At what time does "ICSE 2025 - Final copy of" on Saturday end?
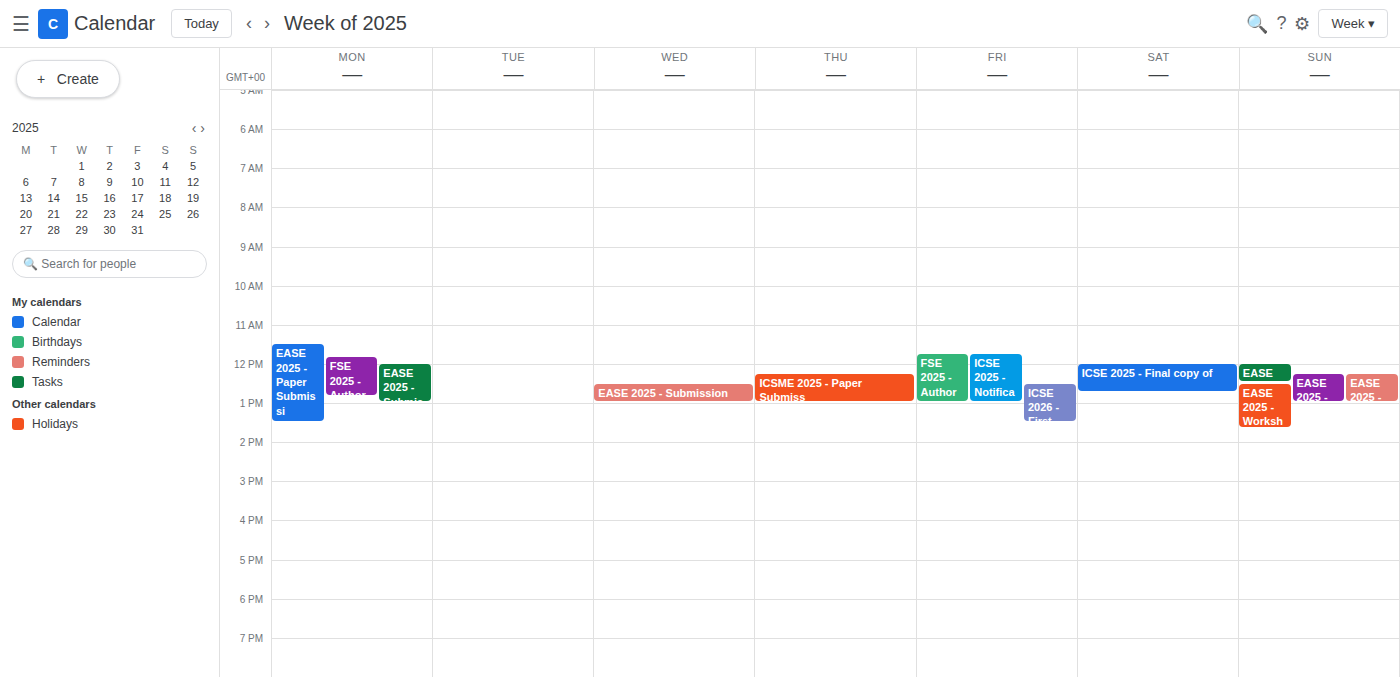
12:45 PM